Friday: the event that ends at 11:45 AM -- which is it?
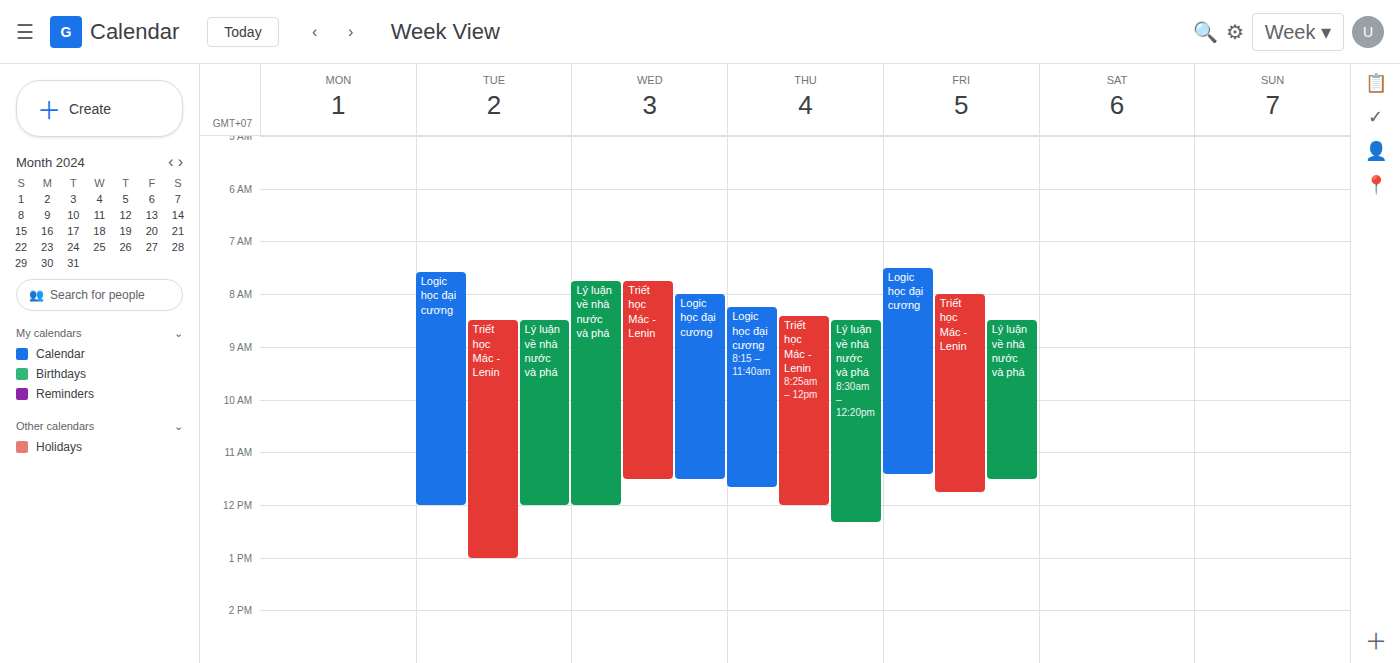
"Triết học Mác - Lenin"